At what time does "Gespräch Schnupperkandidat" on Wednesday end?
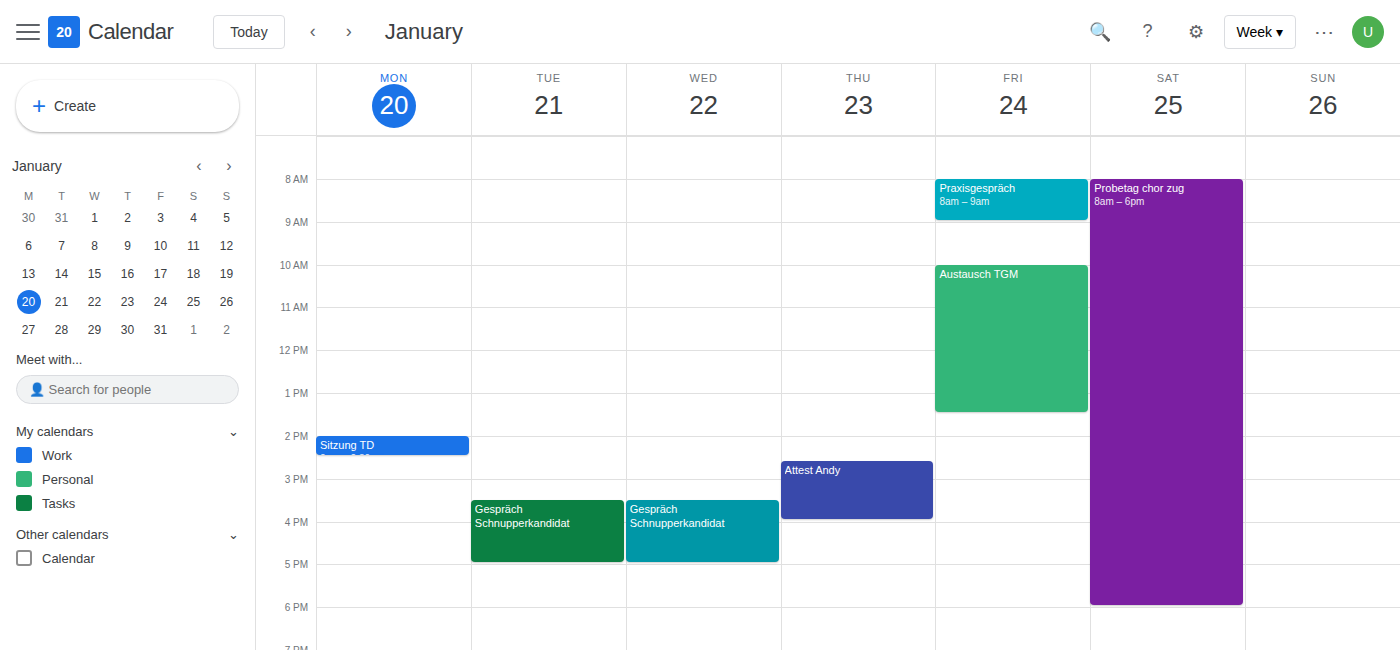
5:00 PM